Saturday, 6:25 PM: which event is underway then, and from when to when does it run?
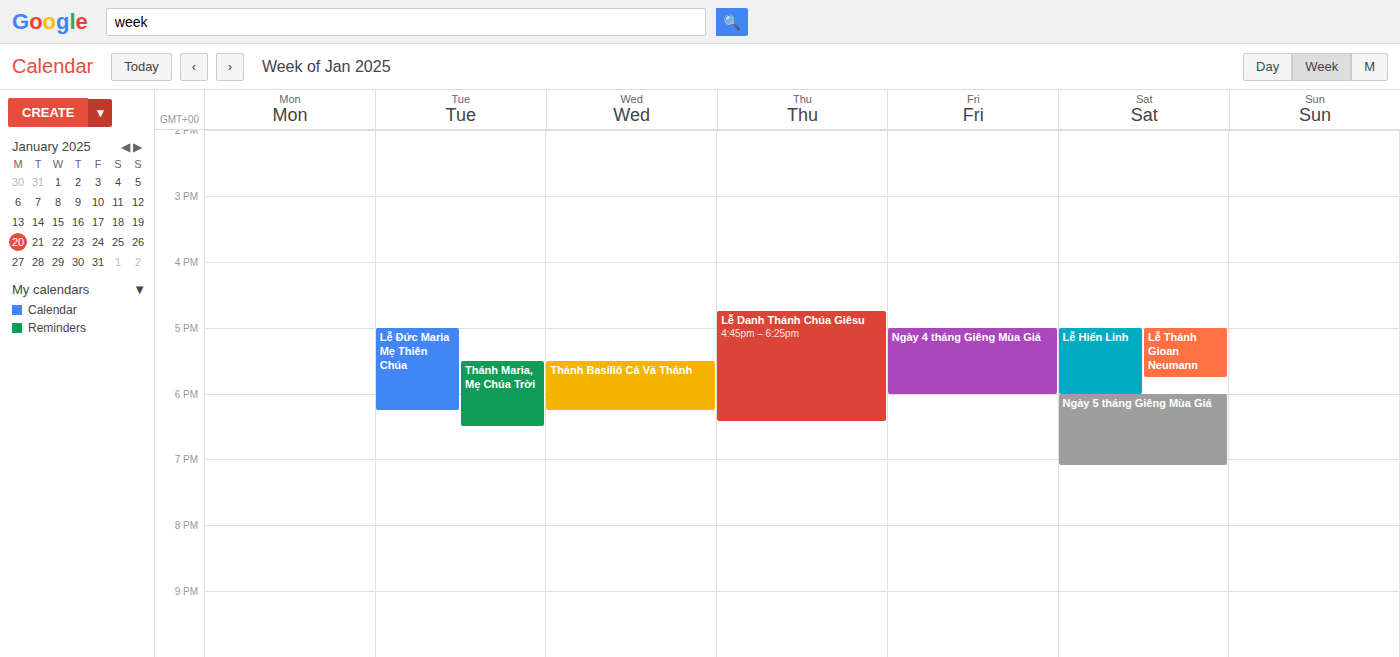
"Ngày 5 tháng Giêng Mùa Giá", 6:00 PM to 7:05 PM